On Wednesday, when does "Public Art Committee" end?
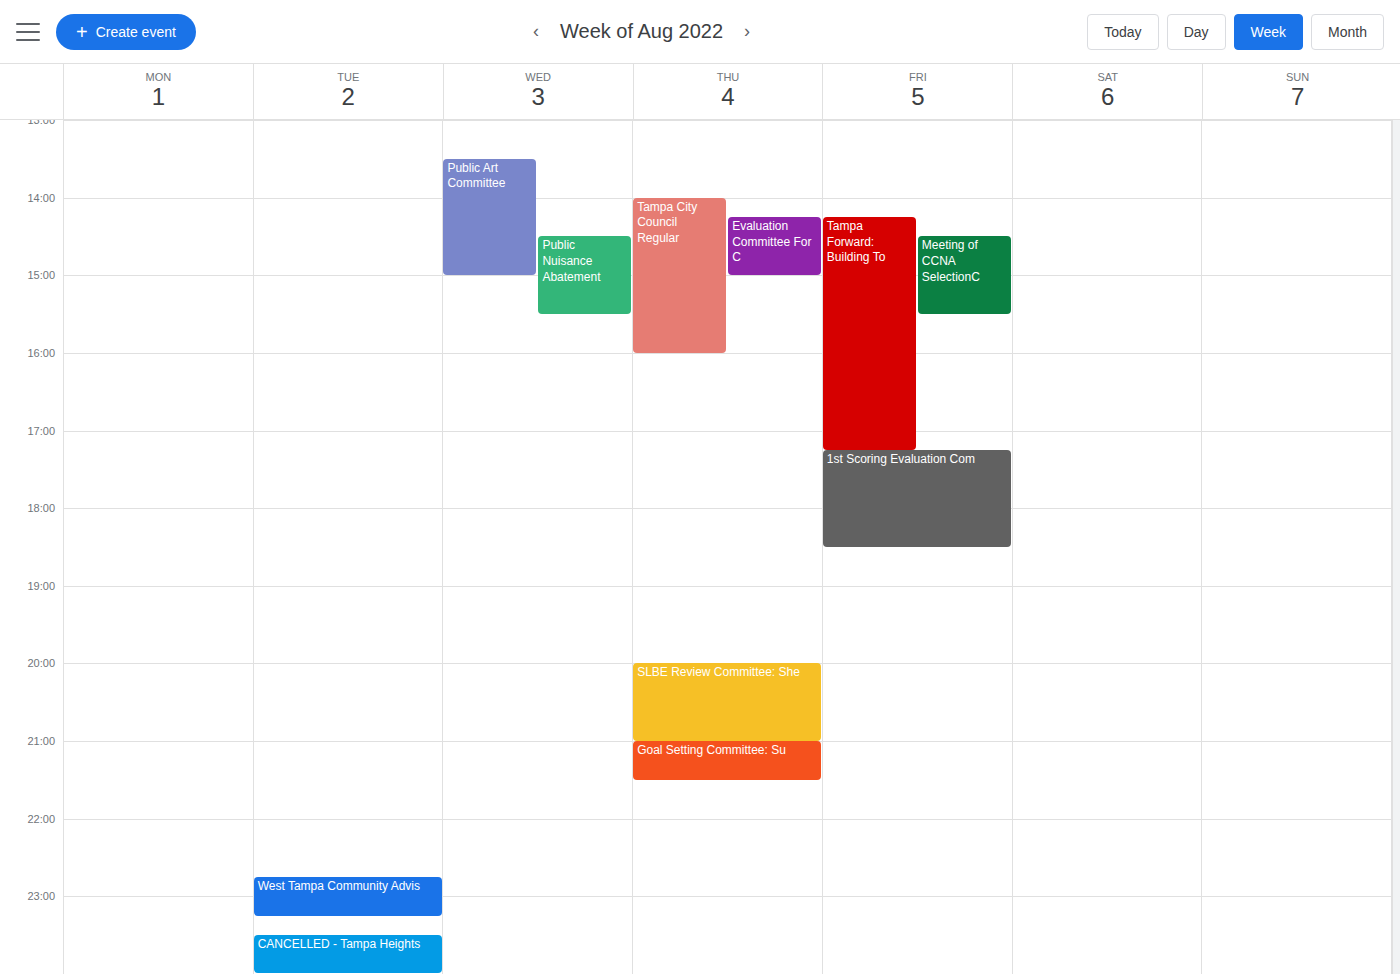
3:00 PM